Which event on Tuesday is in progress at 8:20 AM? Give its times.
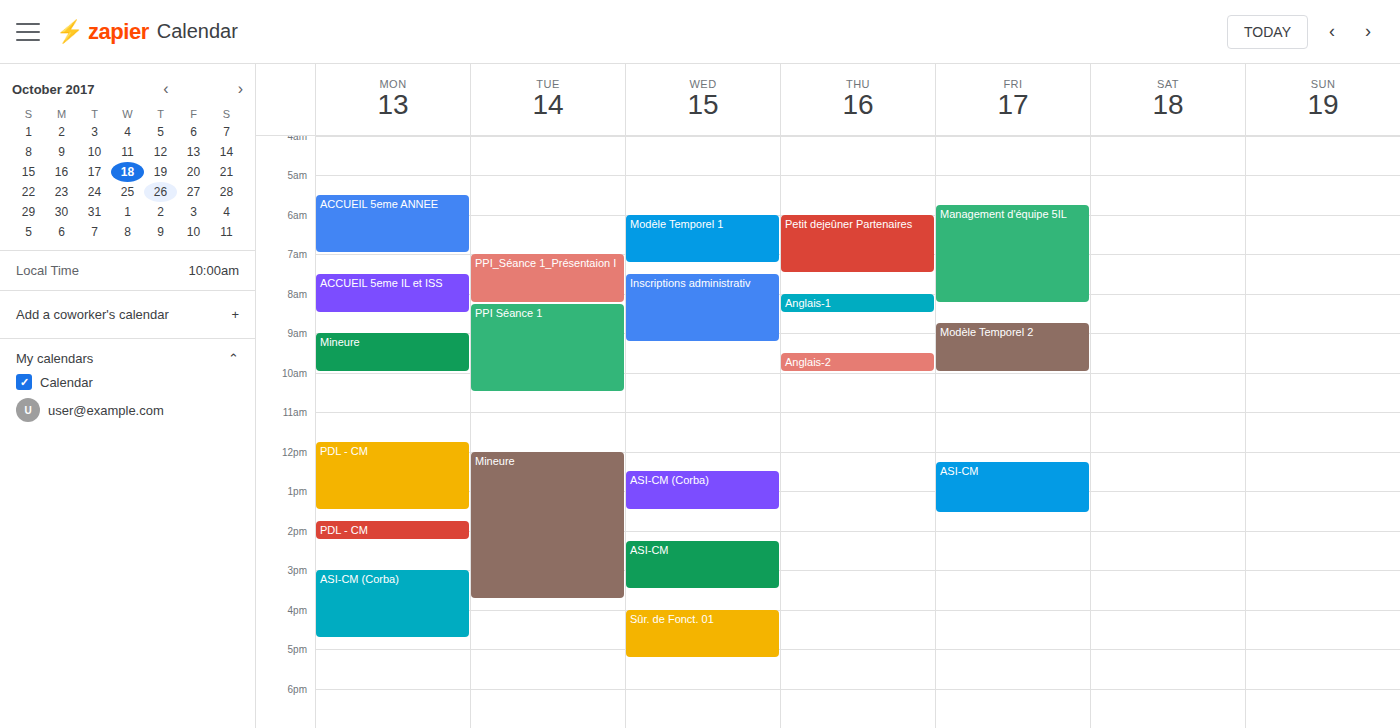
"PPI Séance 1", 8:15 AM to 10:30 AM